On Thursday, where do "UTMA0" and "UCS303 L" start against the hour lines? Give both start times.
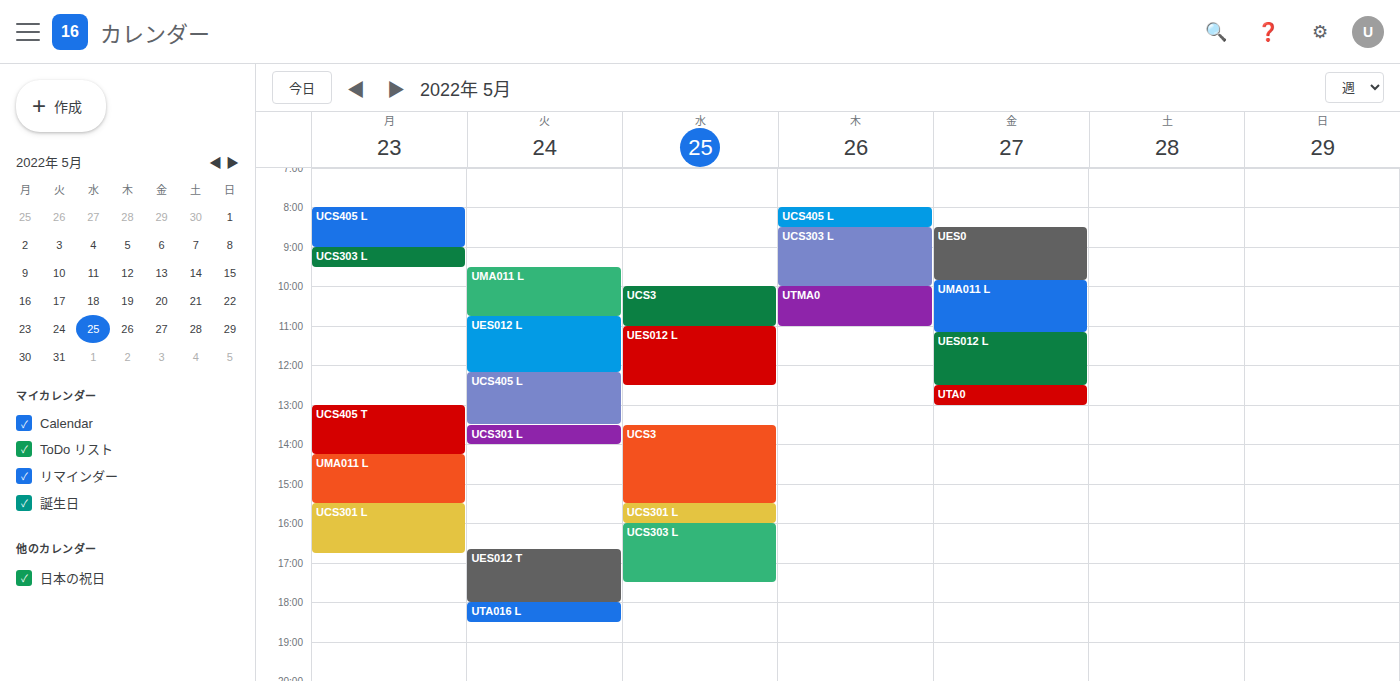
"UTMA0": 10:00 AM, exactly on the 10 AM line. "UCS303 L": 8:30 AM, halfway between the 8 AM and 9 AM lines.